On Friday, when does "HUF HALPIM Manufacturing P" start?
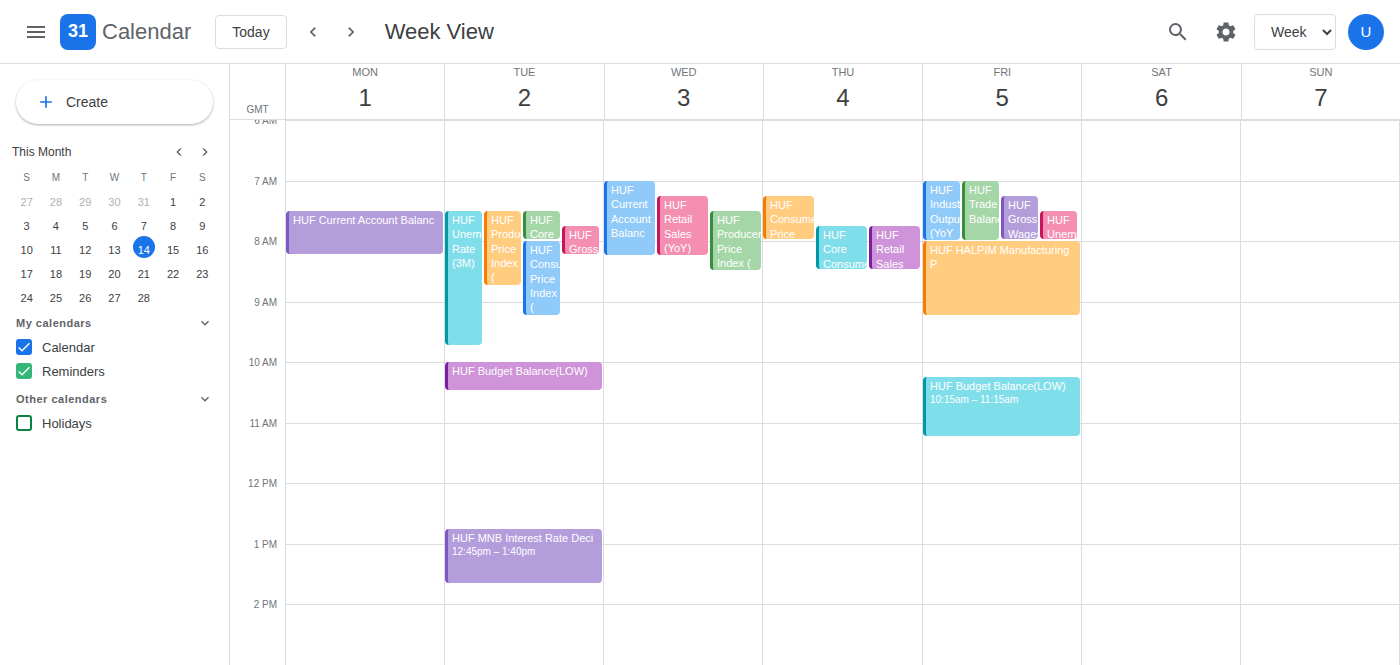
8:00 AM